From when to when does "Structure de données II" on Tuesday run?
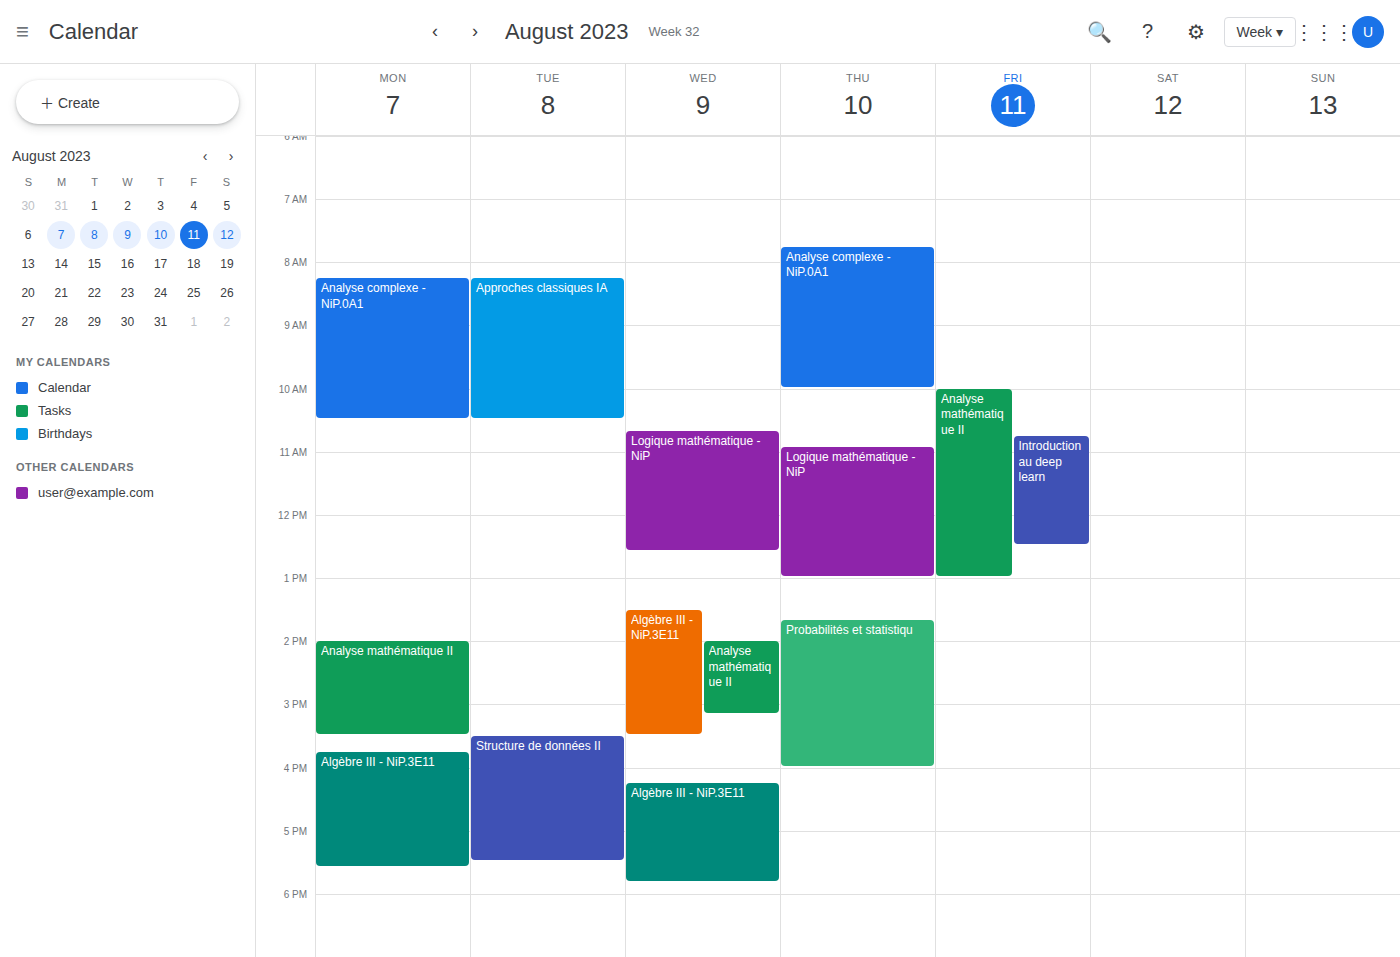
3:30 PM to 5:30 PM